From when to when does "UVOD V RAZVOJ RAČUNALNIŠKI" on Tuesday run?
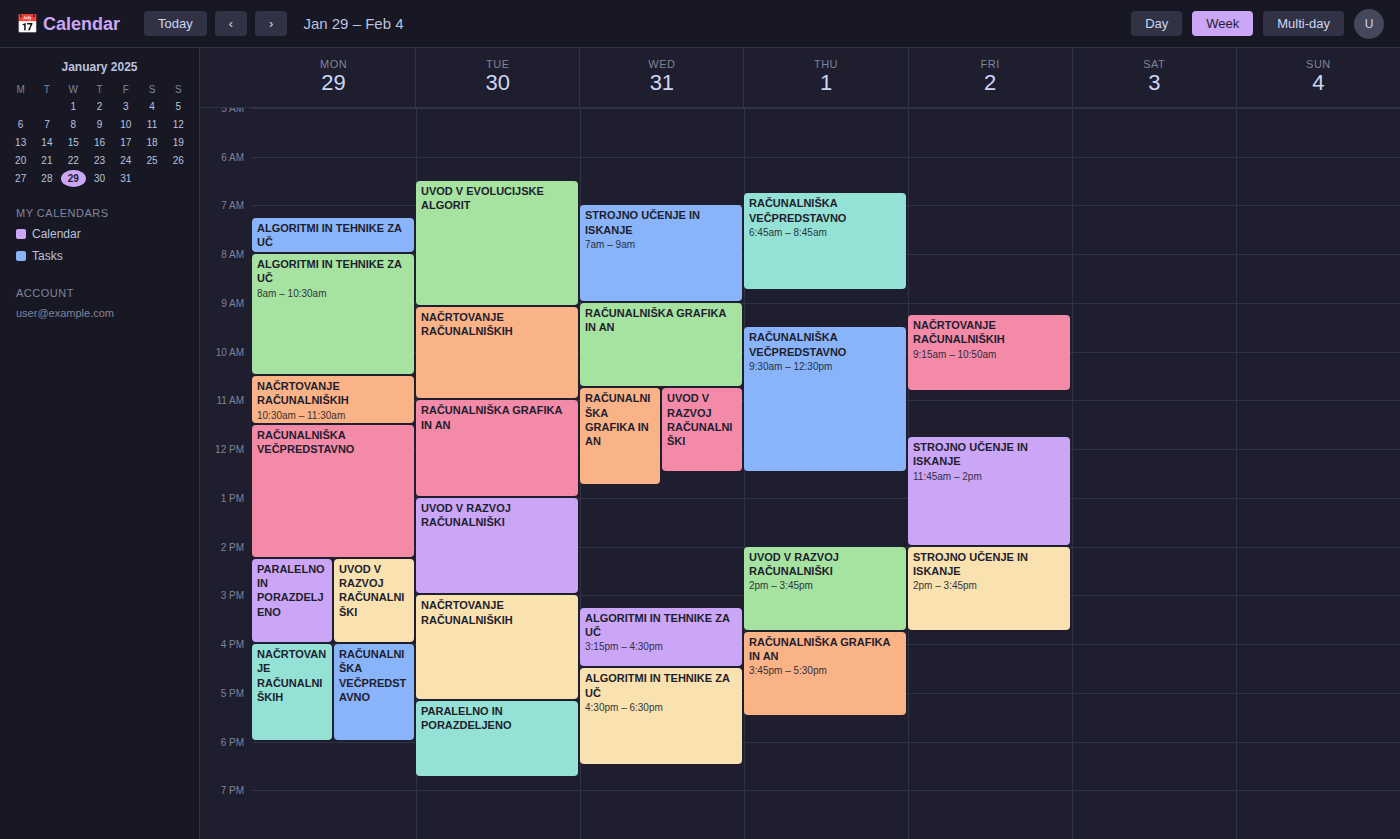
1:00 PM to 3:00 PM